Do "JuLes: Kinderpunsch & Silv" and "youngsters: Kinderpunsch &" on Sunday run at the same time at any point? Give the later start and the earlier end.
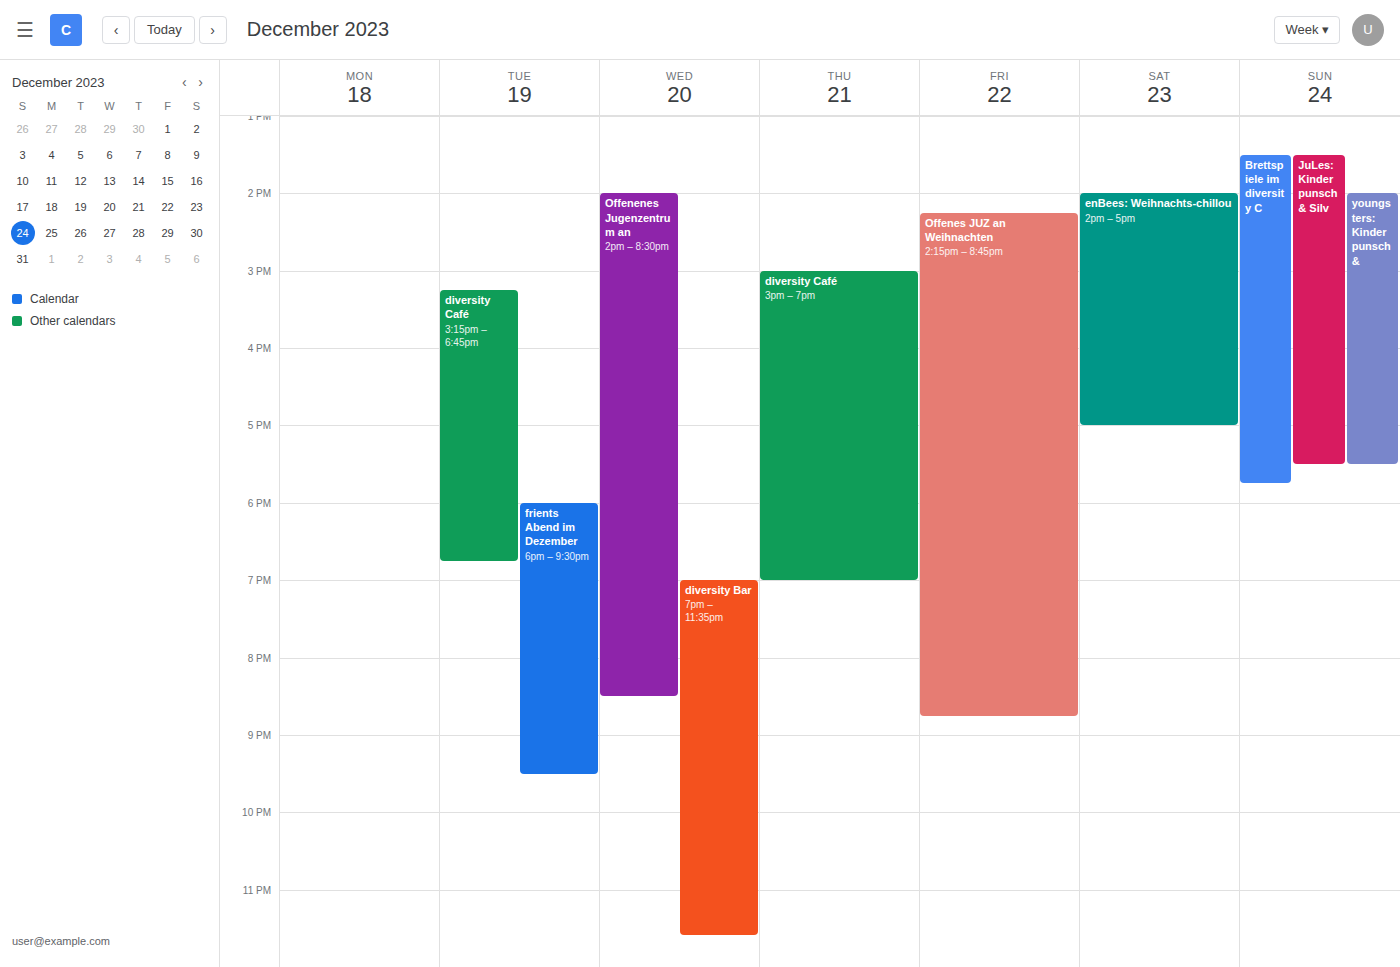
"youngsters: Kinderpunsch &" starts at 2:00 PM, before "JuLes: Kinderpunsch & Silv" ends at 5:30 PM -- they overlap.